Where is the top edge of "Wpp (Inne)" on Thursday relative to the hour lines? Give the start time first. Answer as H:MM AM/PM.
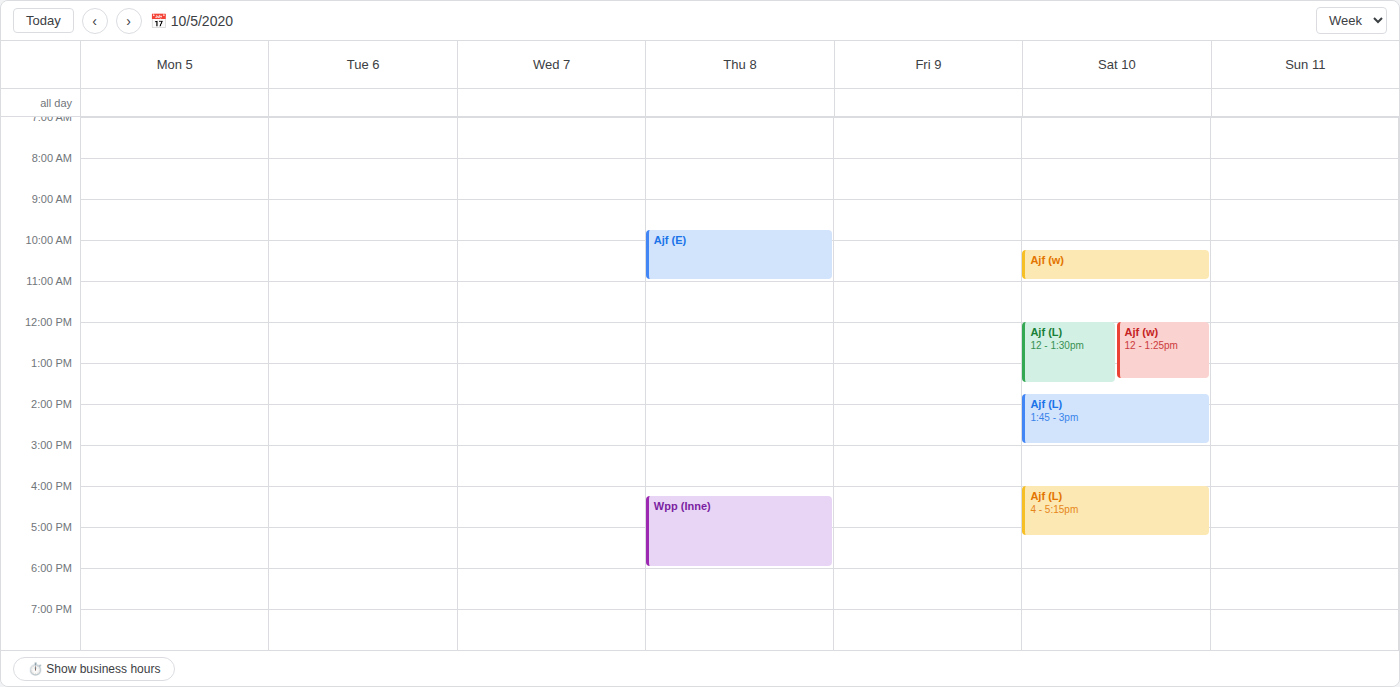
4:15 PM -- neither: a quarter of the way from the 4 PM line to the 5 PM line.